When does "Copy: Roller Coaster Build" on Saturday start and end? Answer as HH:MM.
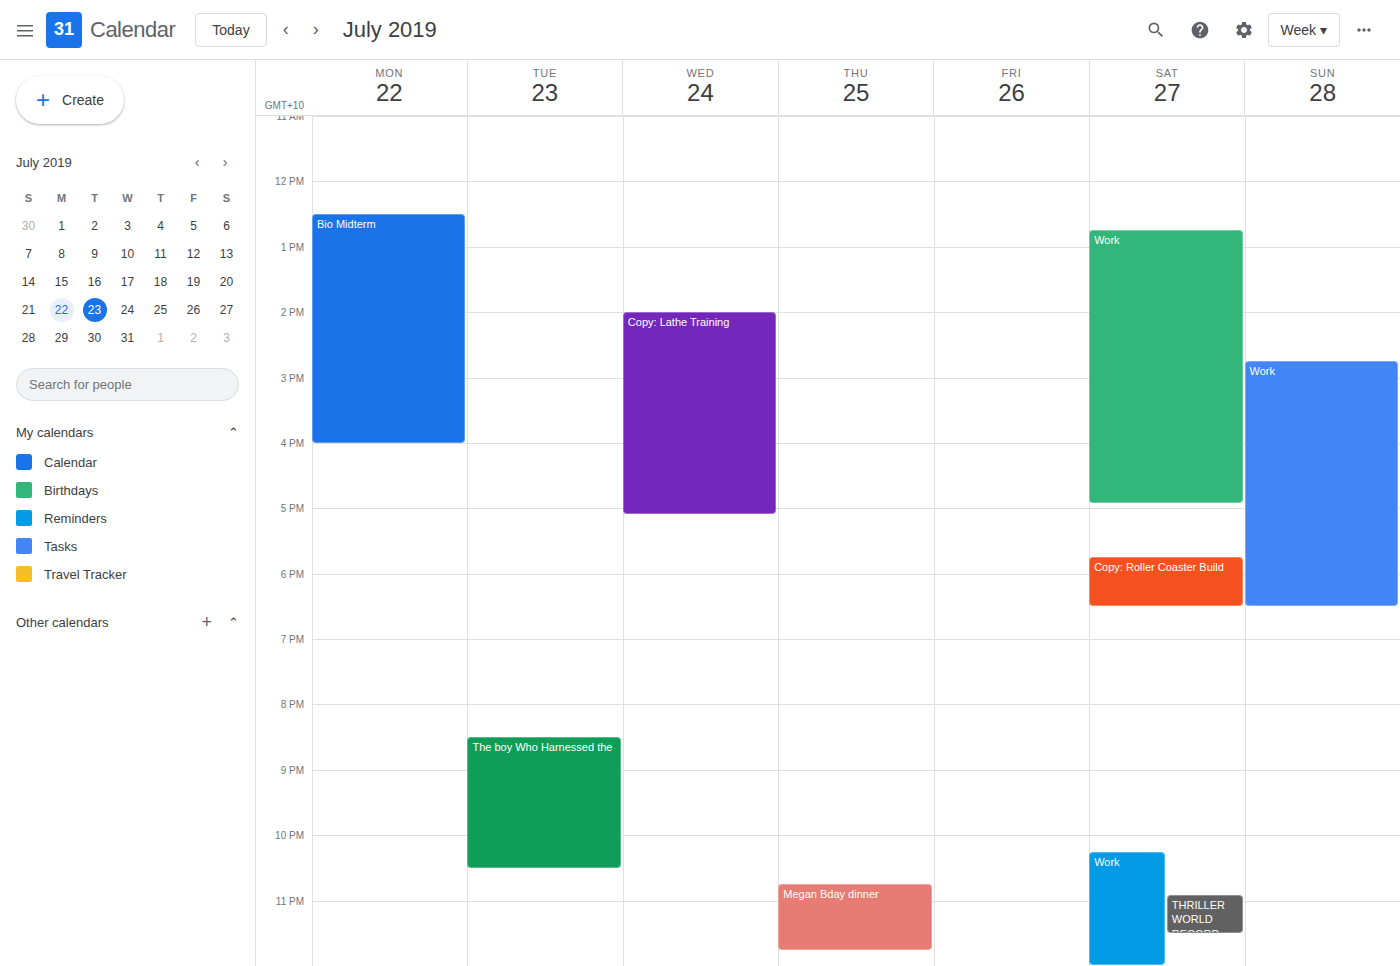
17:45 to 18:30